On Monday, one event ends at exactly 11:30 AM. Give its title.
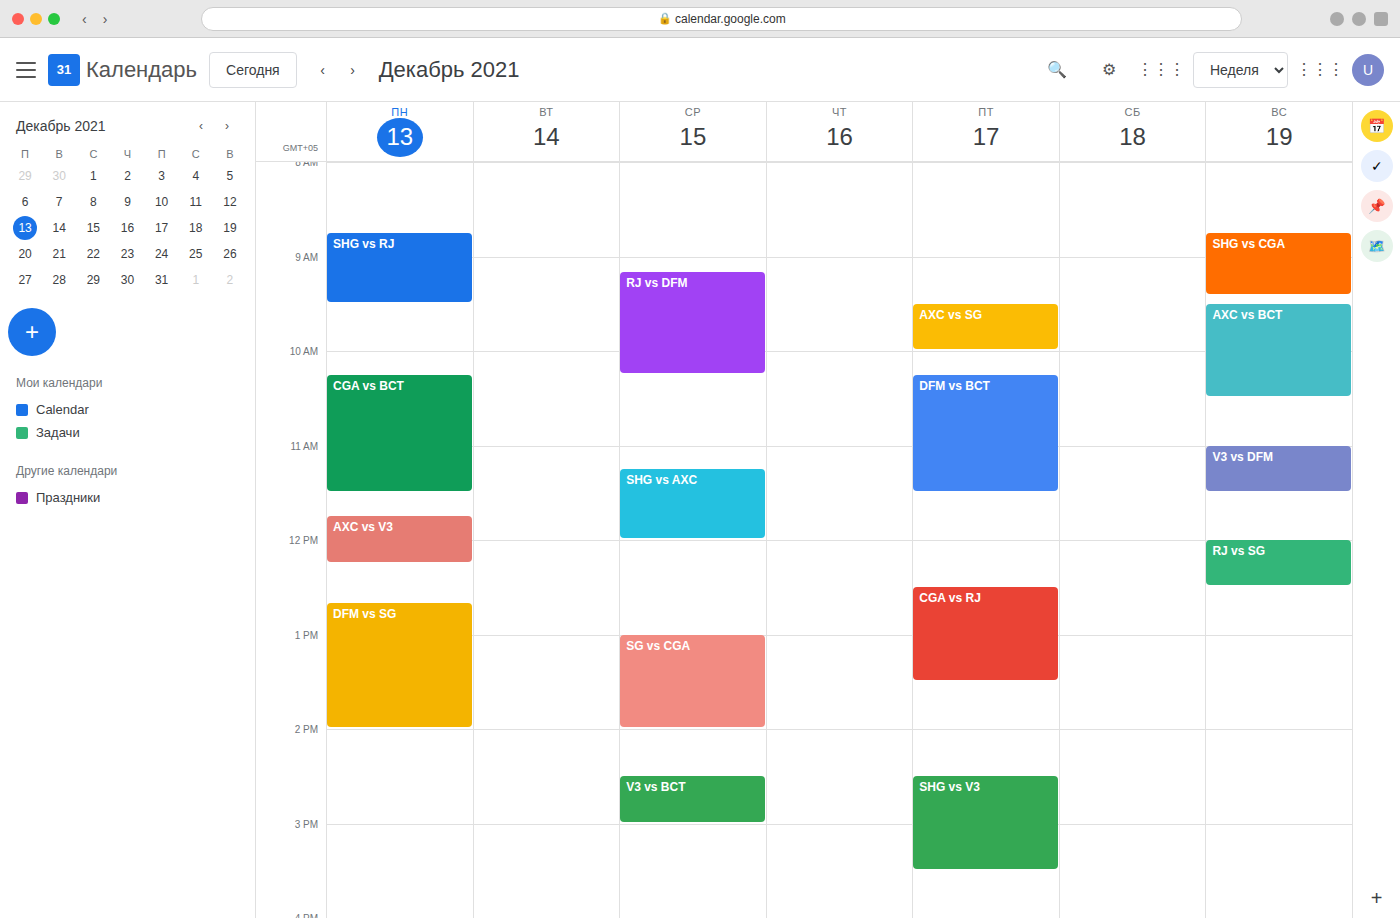
"CGA vs BCT"